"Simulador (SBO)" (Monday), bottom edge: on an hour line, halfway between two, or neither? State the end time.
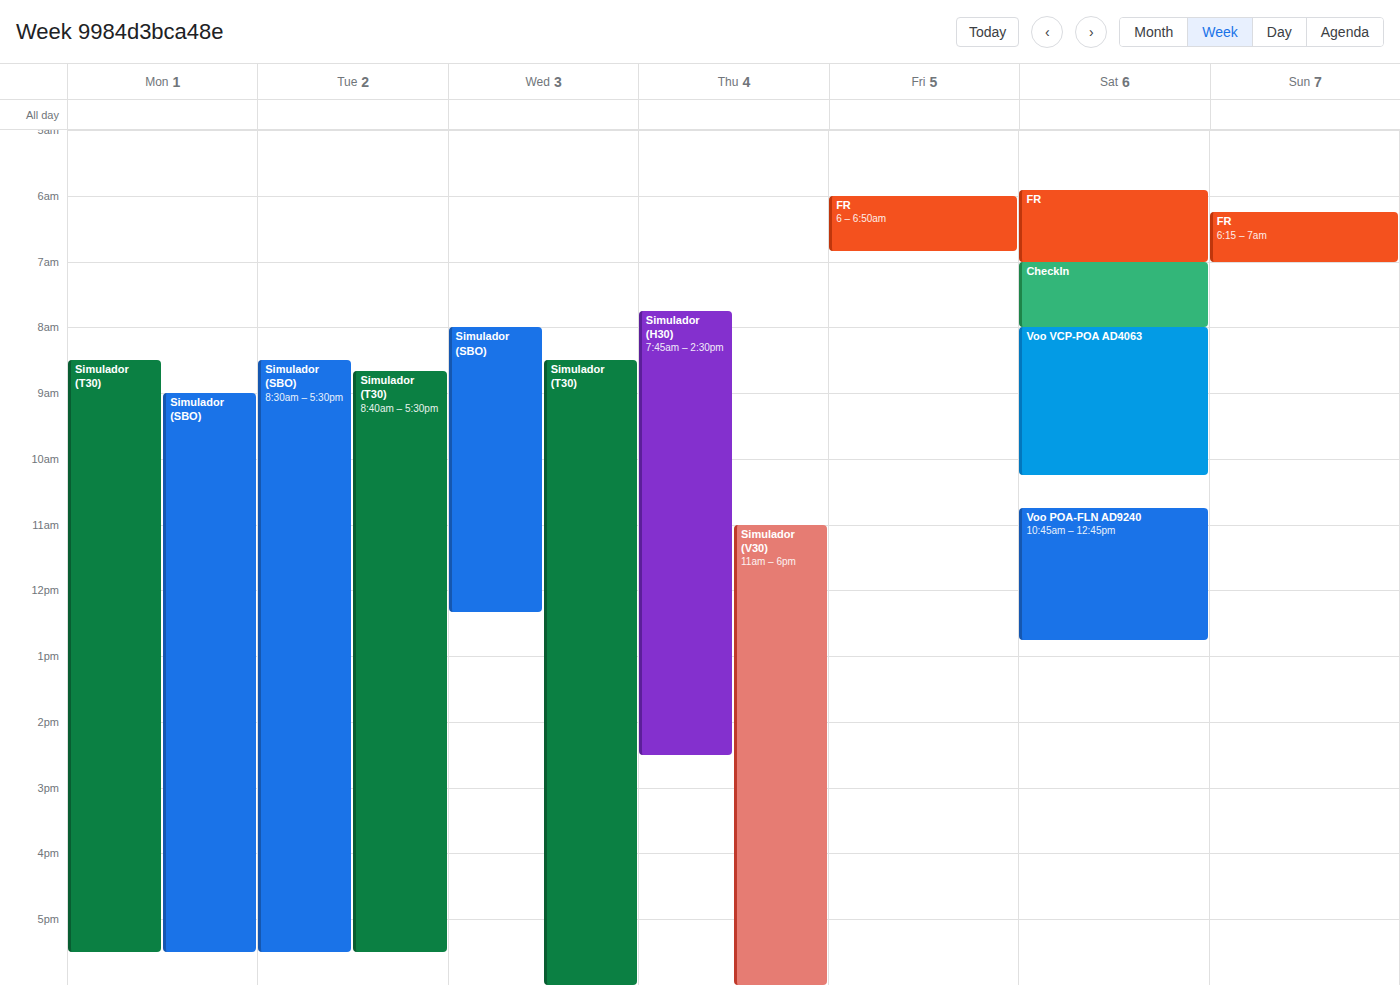
5:30 PM -- halfway between the 5 PM and 6 PM lines.